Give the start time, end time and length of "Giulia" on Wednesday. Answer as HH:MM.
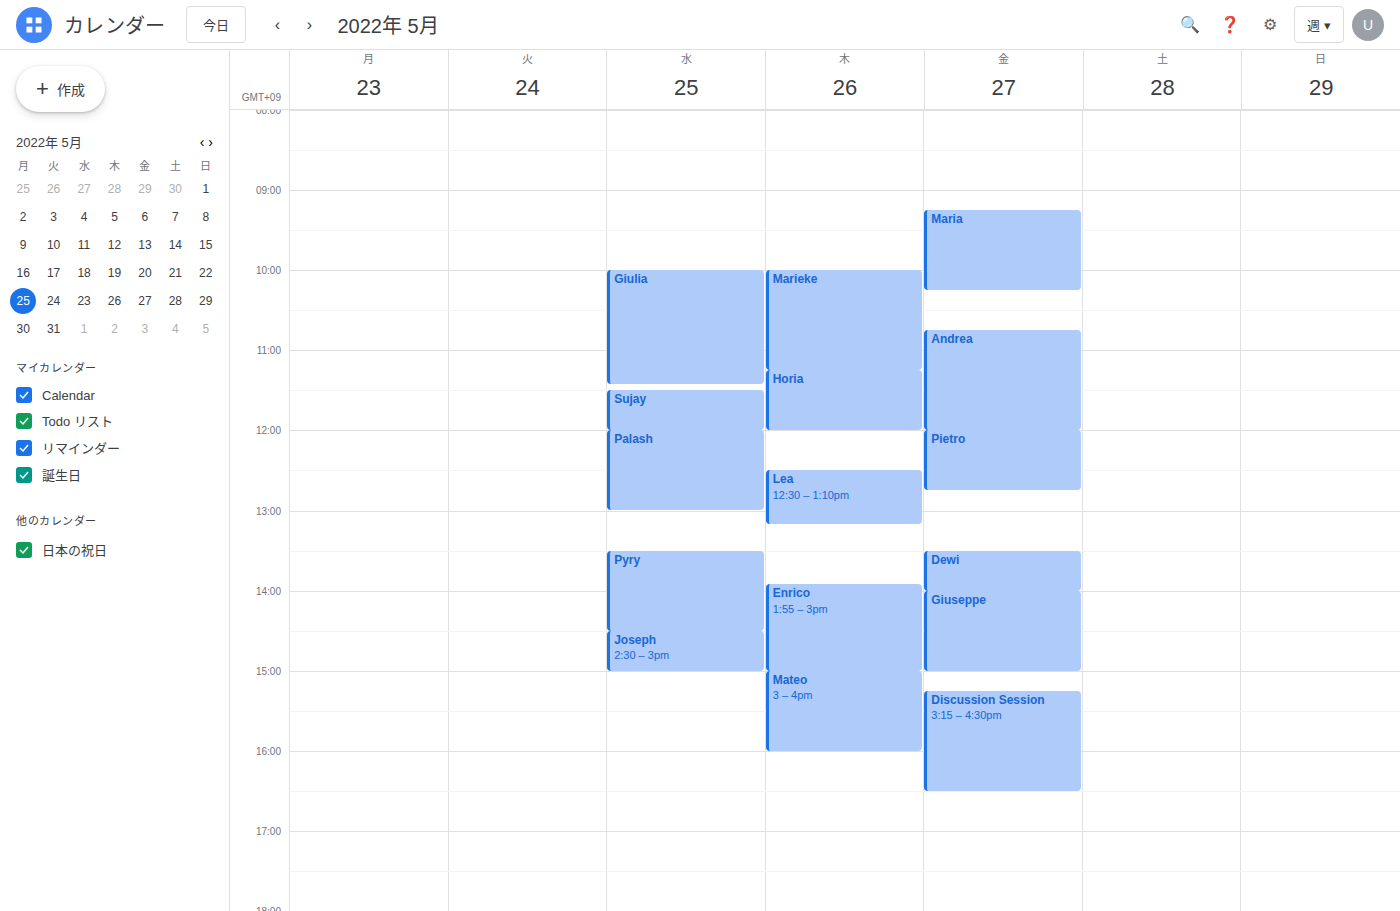
10:00 to 11:25, 1 hour 25 minutes